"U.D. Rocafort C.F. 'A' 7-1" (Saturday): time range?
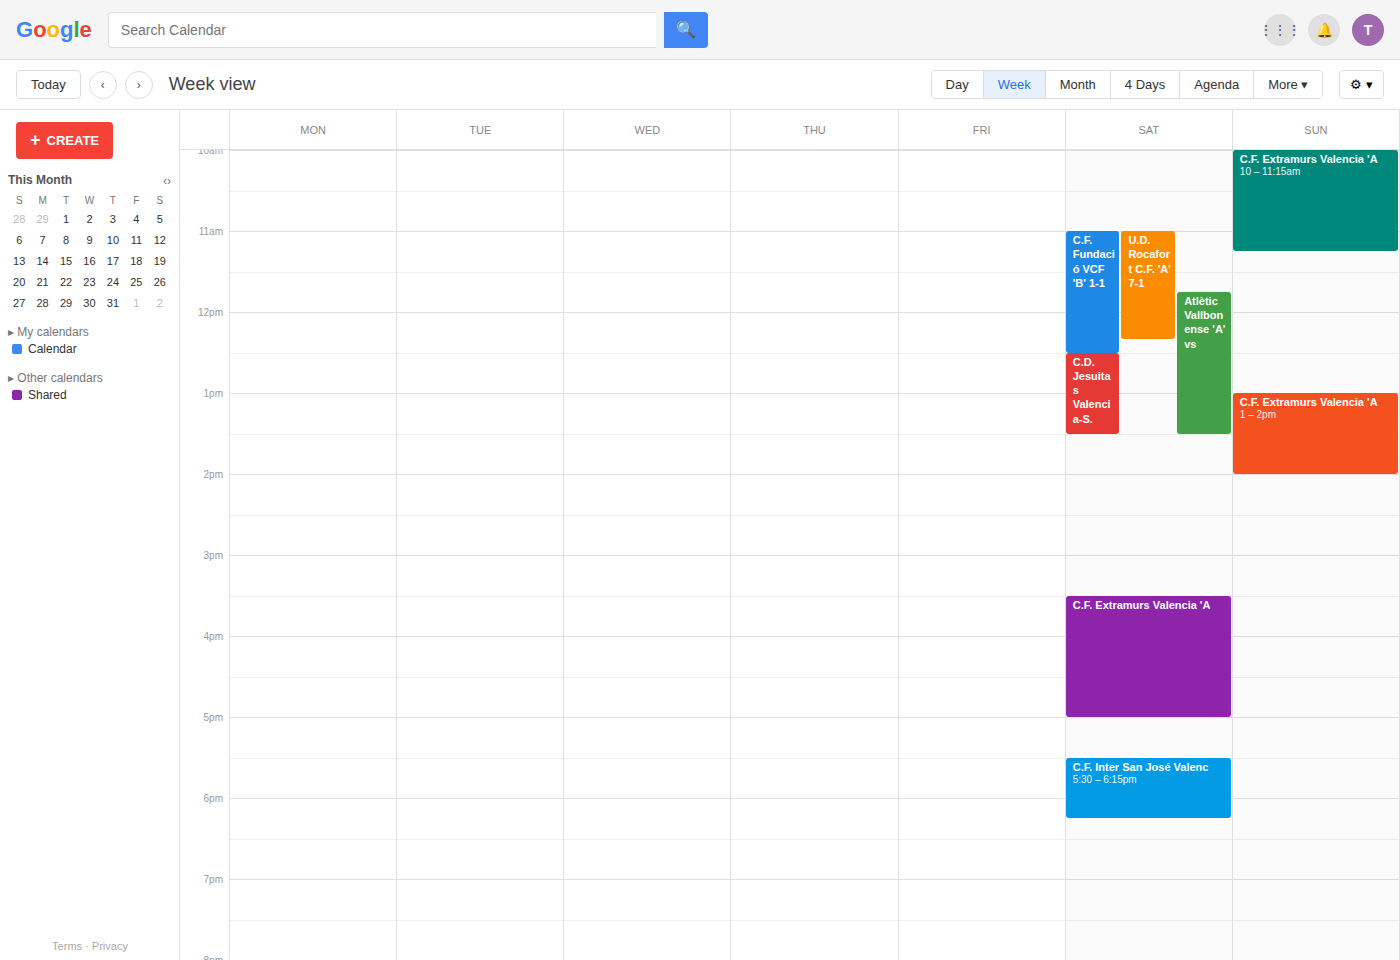
11:00 AM to 12:20 PM